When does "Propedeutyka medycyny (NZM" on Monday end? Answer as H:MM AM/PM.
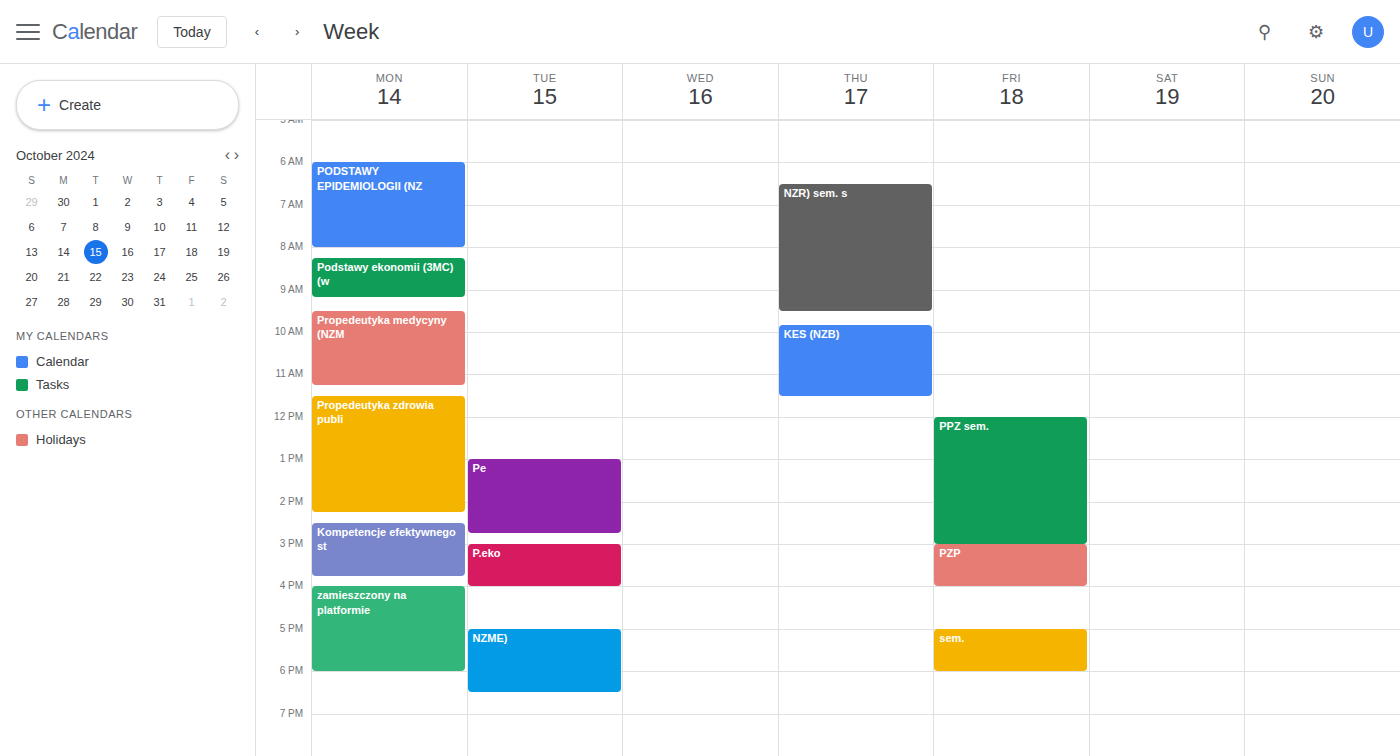
11:15 AM